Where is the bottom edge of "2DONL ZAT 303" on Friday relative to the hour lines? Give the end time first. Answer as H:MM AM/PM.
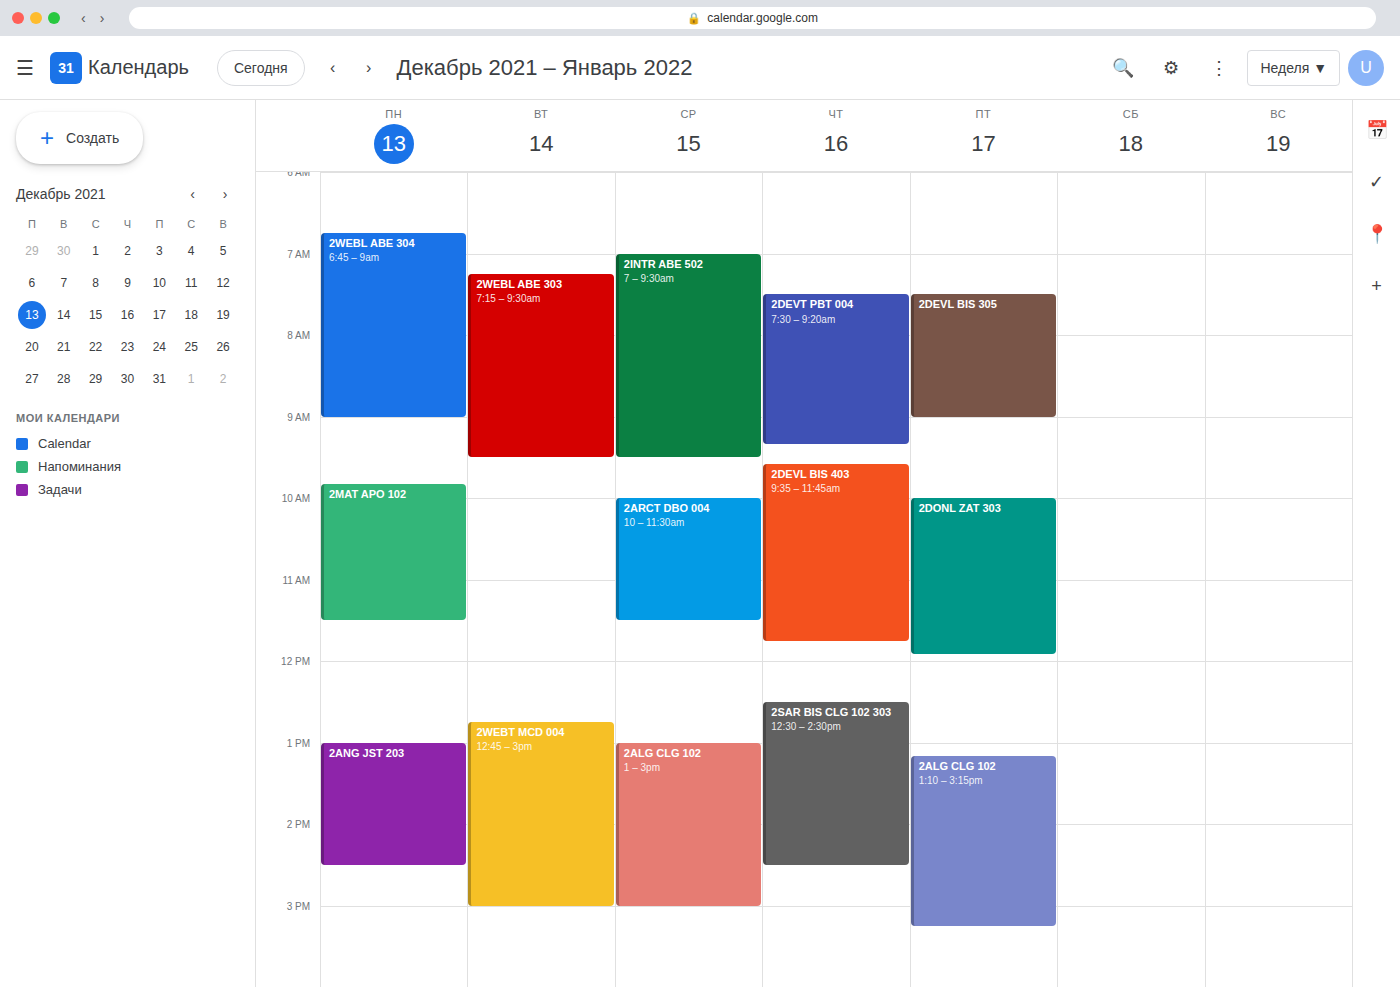
11:55 AM -- neither: 55 minutes below the 11 AM line and 5 minutes above the 12 PM line.